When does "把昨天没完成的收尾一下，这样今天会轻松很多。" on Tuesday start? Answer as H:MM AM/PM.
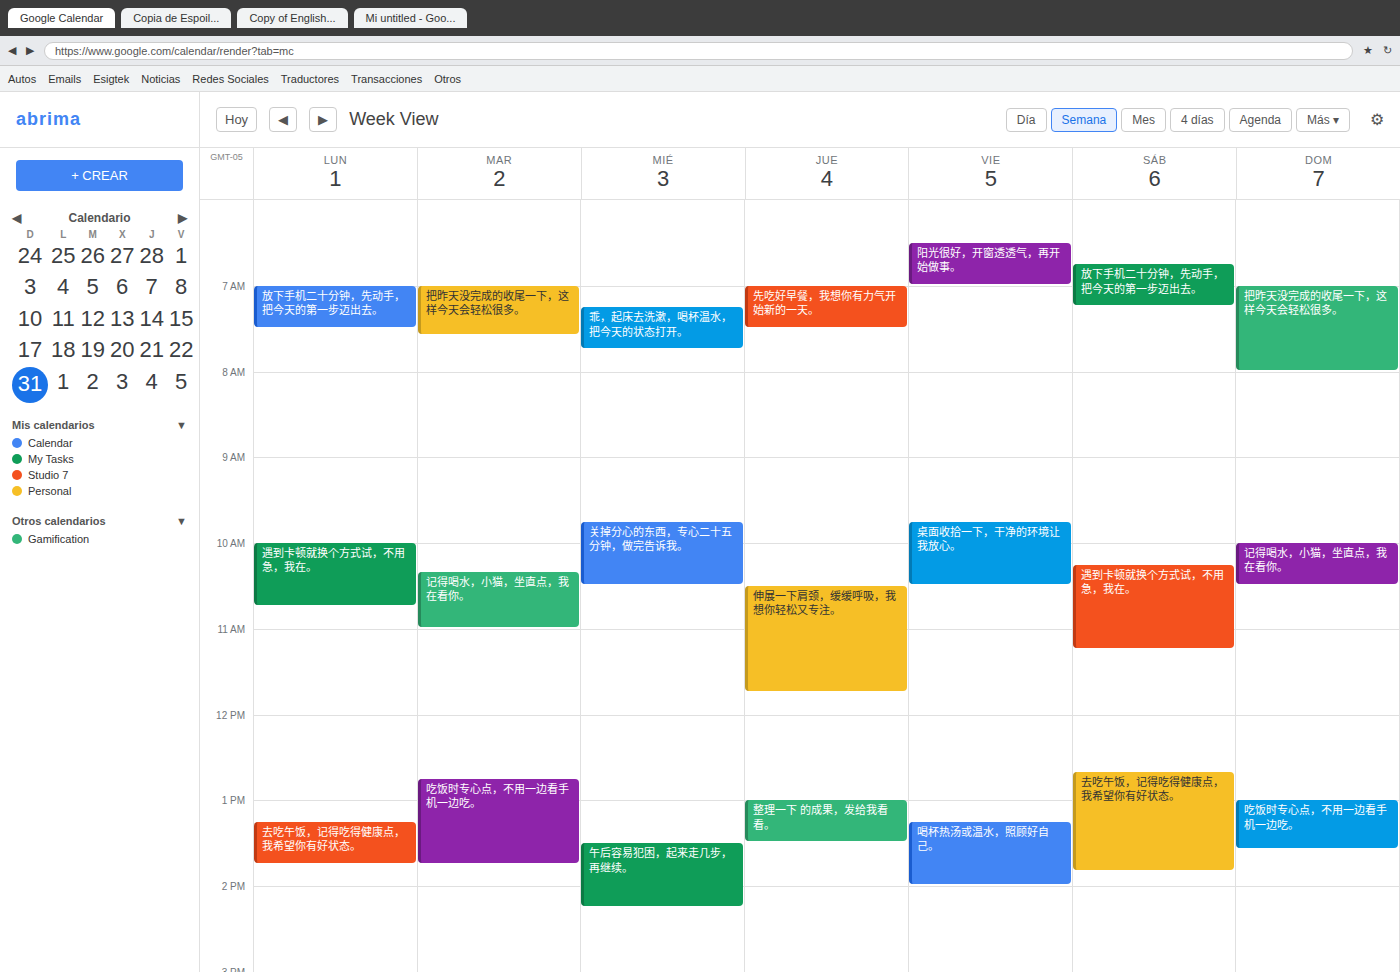
7:00 AM